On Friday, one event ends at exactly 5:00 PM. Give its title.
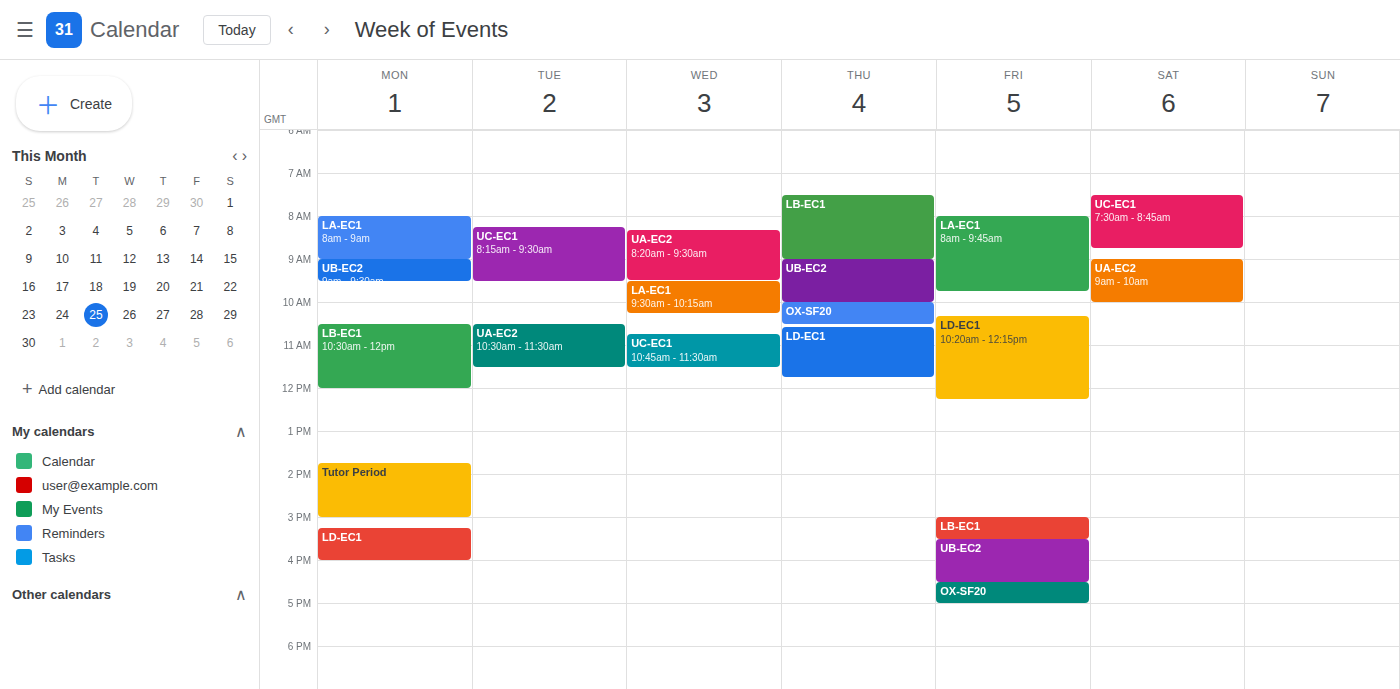
"OX-SF20"